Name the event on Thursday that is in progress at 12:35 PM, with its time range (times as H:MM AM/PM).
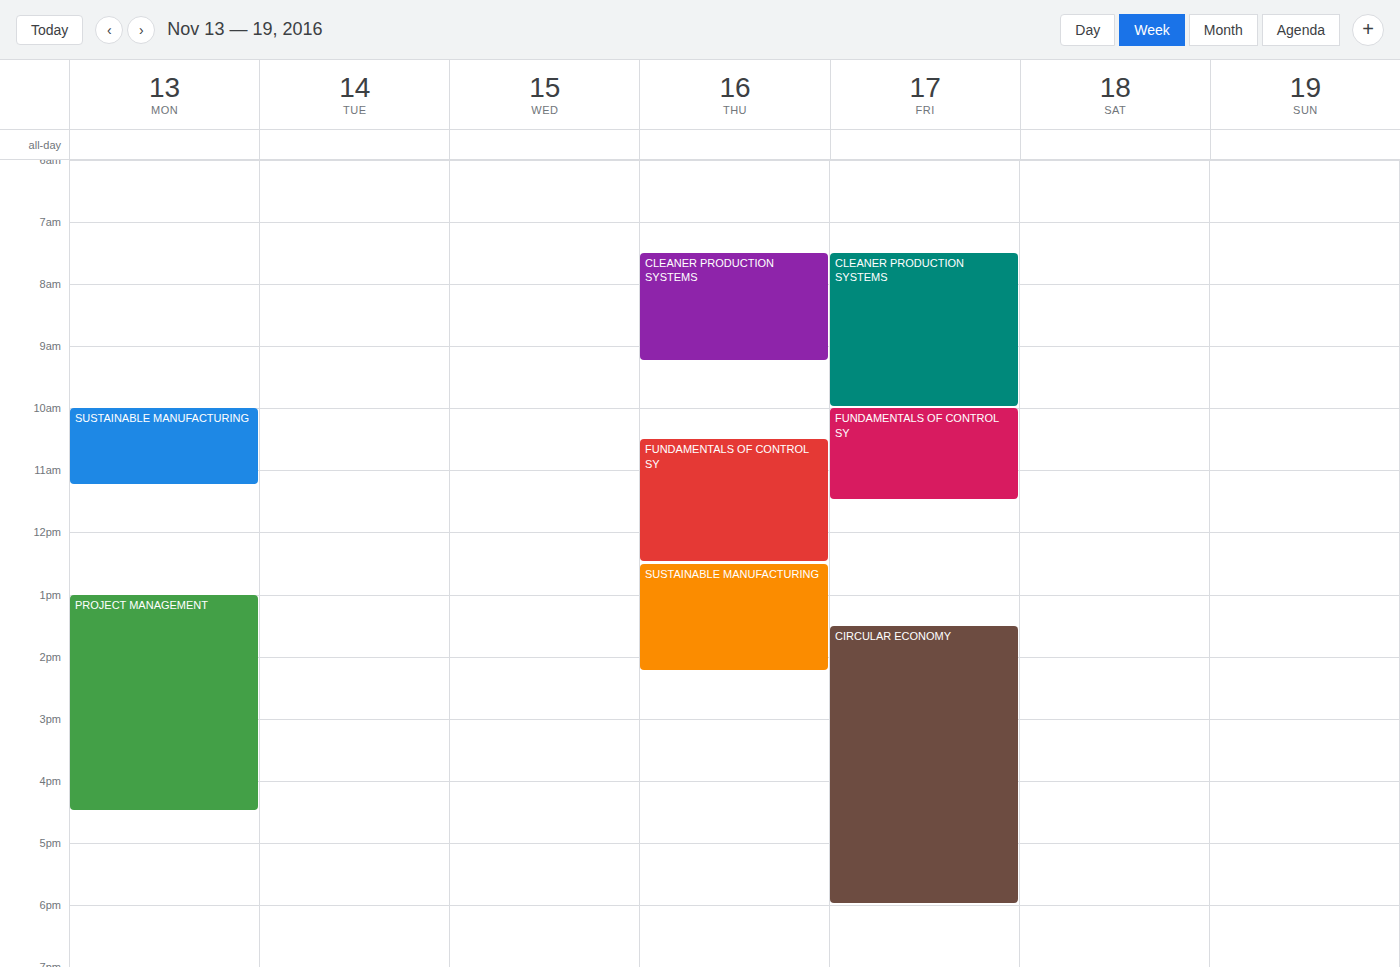
"SUSTAINABLE MANUFACTURING", 12:30 PM to 2:15 PM